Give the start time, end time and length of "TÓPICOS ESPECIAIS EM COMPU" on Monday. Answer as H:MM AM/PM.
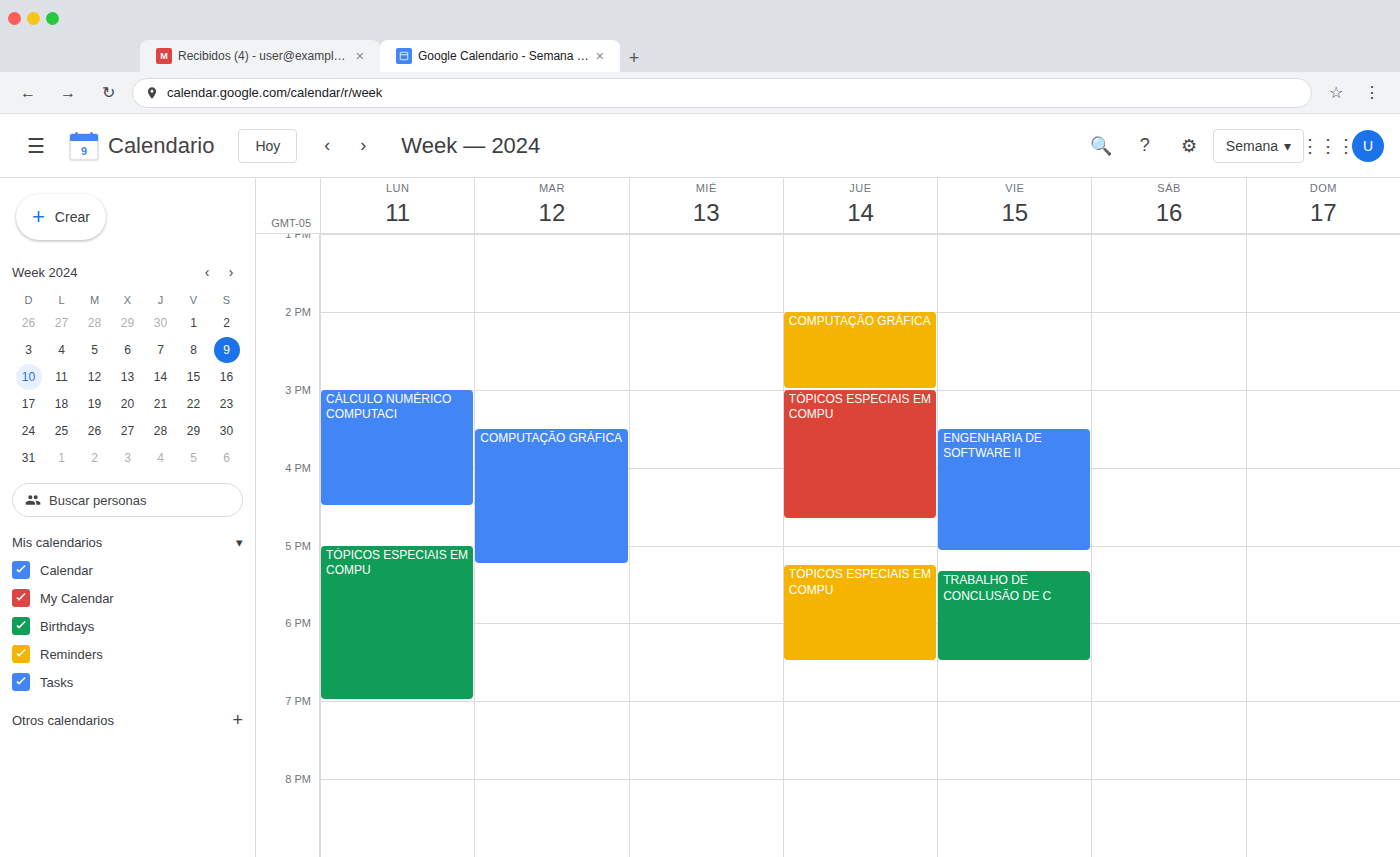
5:00 PM to 7:00 PM, 2 hours